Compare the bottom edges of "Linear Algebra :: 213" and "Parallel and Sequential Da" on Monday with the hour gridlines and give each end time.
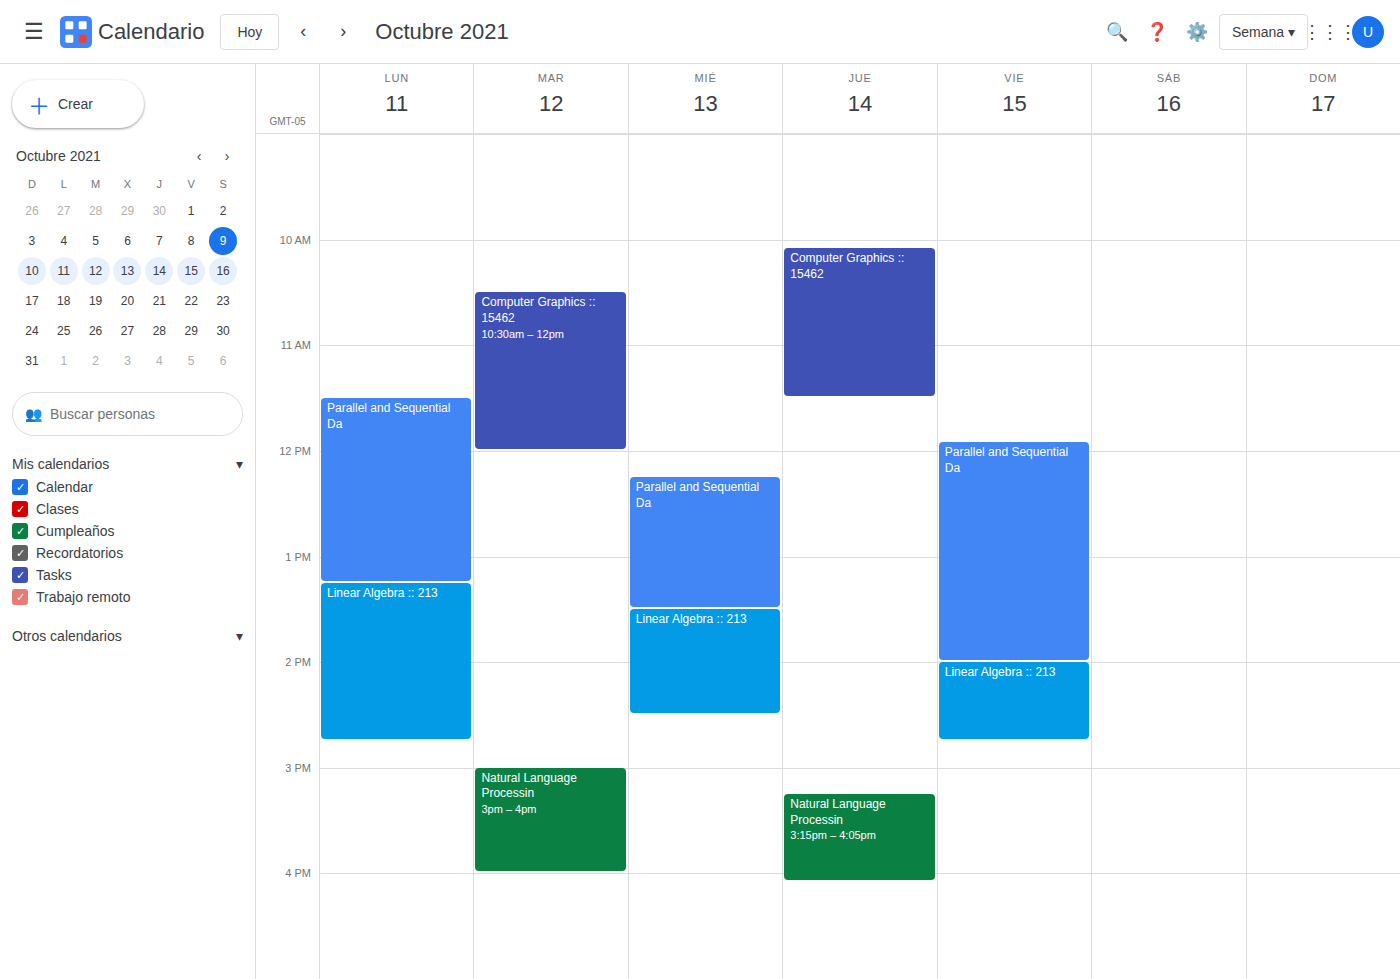
"Linear Algebra :: 213": 2:45 PM, neither: three quarters of the way from the 2 PM line to the 3 PM line. "Parallel and Sequential Da": 1:15 PM, neither: a quarter of the way from the 1 PM line to the 2 PM line.